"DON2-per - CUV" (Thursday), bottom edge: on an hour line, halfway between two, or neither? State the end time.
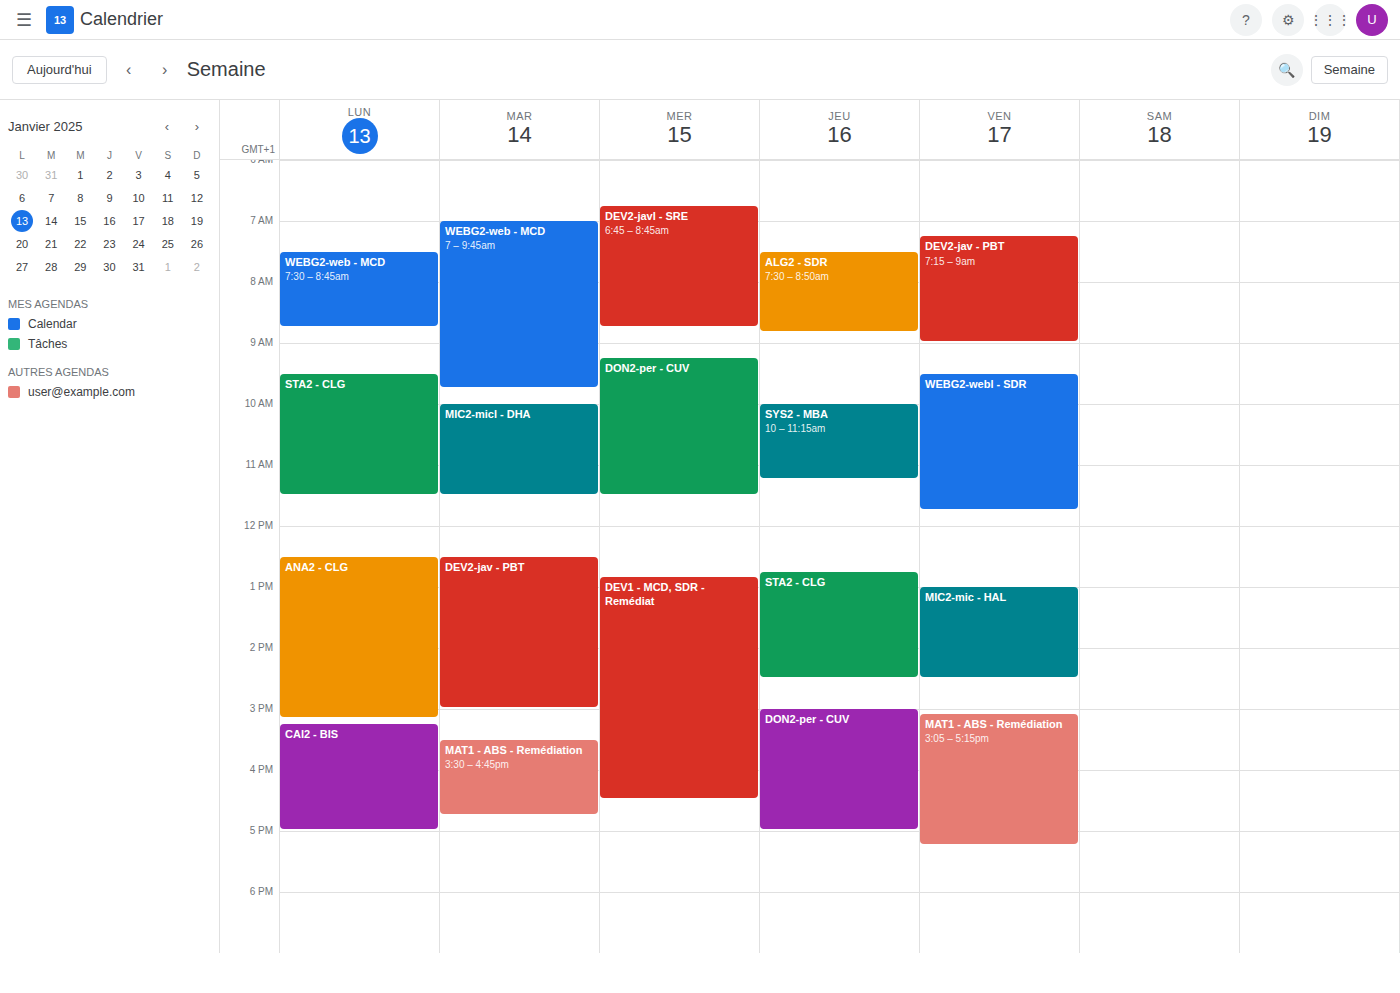
5:00 PM -- exactly on the 5 PM line.